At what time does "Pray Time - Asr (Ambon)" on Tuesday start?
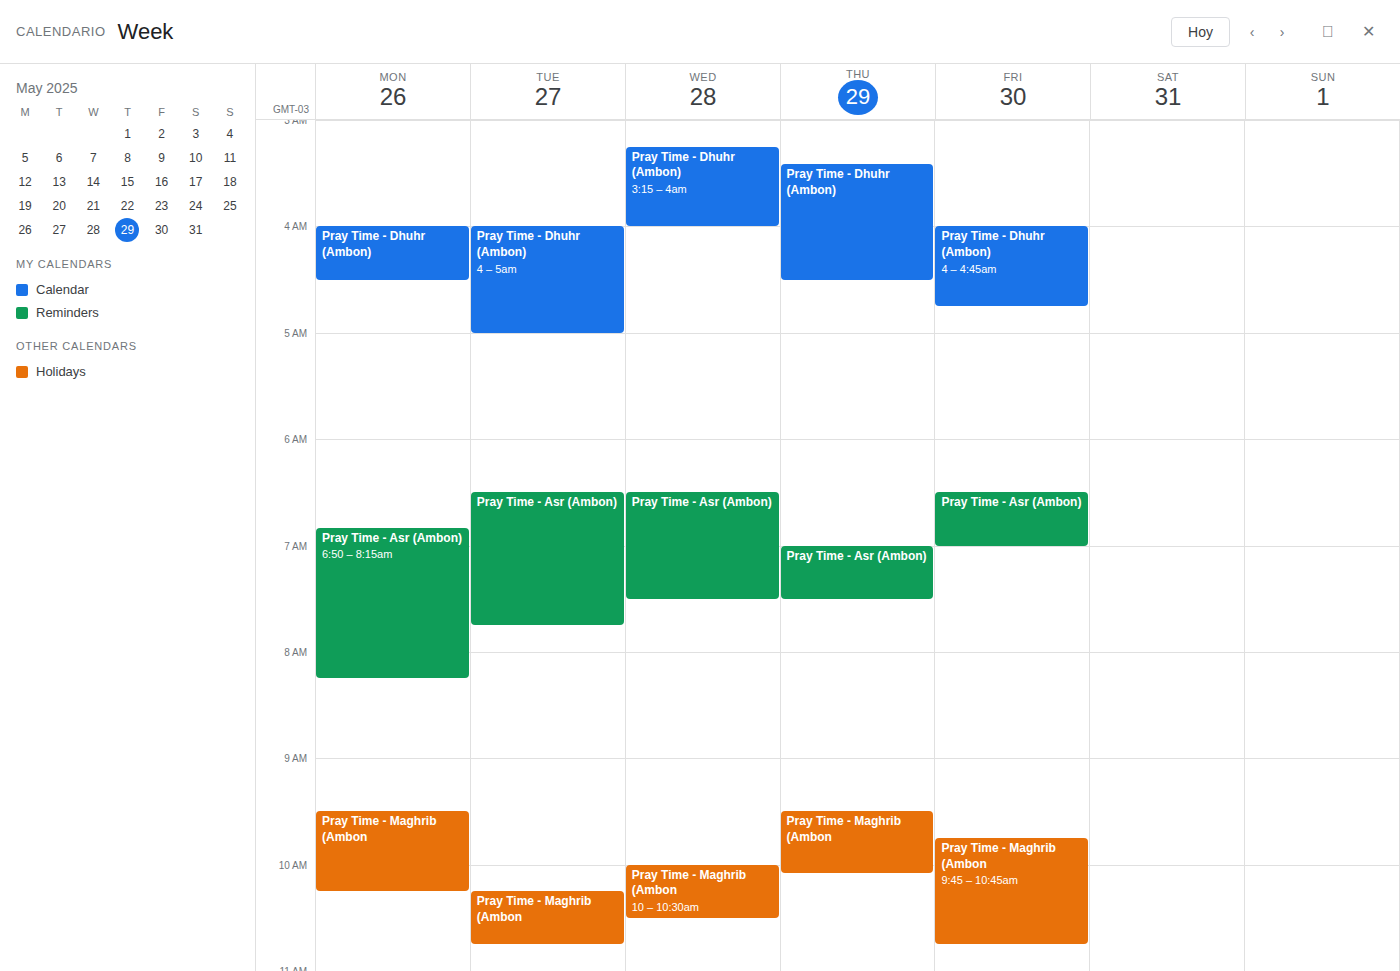
6:30 AM